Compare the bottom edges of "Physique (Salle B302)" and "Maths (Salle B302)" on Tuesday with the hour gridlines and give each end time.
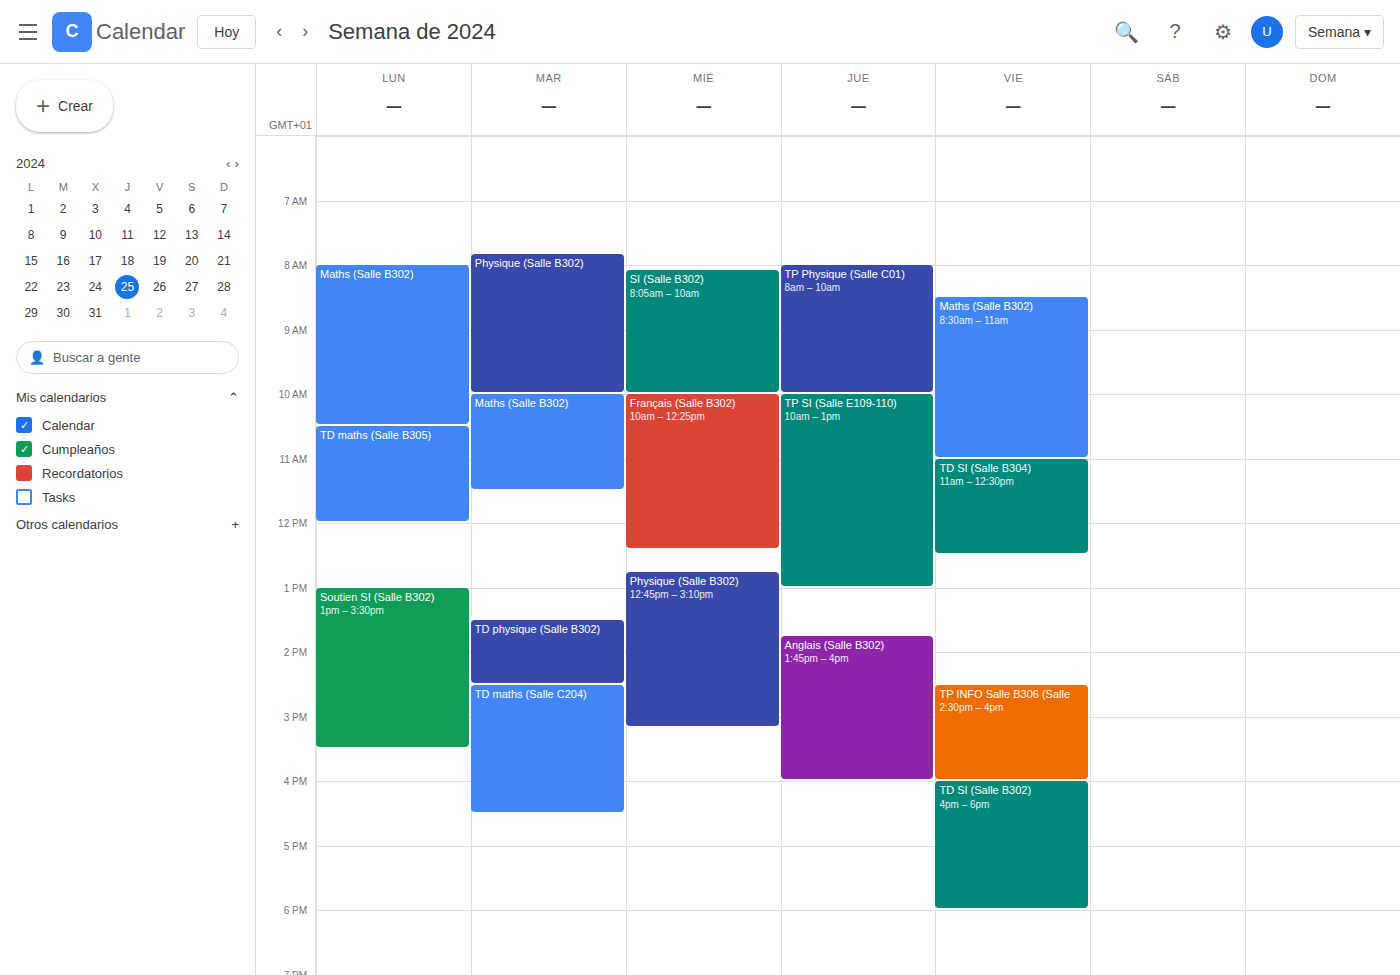
"Physique (Salle B302)": 10:00 AM, exactly on the 10 AM line. "Maths (Salle B302)": 11:30 AM, halfway between the 11 AM and 12 PM lines.